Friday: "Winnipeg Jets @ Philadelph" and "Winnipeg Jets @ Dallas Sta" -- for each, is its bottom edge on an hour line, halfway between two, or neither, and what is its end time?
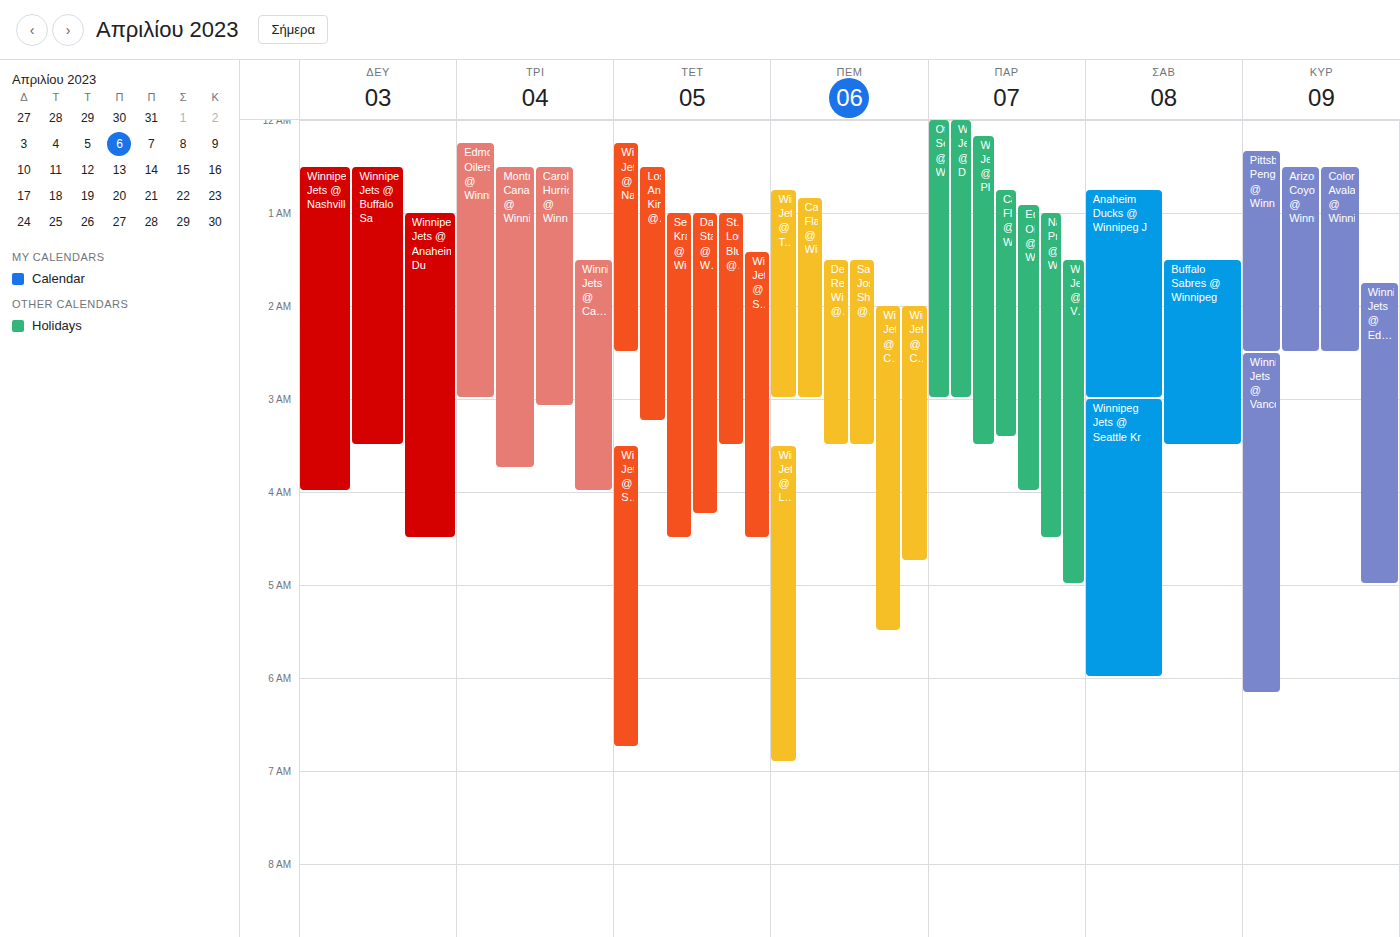
"Winnipeg Jets @ Philadelph": 03:30, halfway between the 03:00 and 04:00 lines. "Winnipeg Jets @ Dallas Sta": 03:00, exactly on the 03:00 line.